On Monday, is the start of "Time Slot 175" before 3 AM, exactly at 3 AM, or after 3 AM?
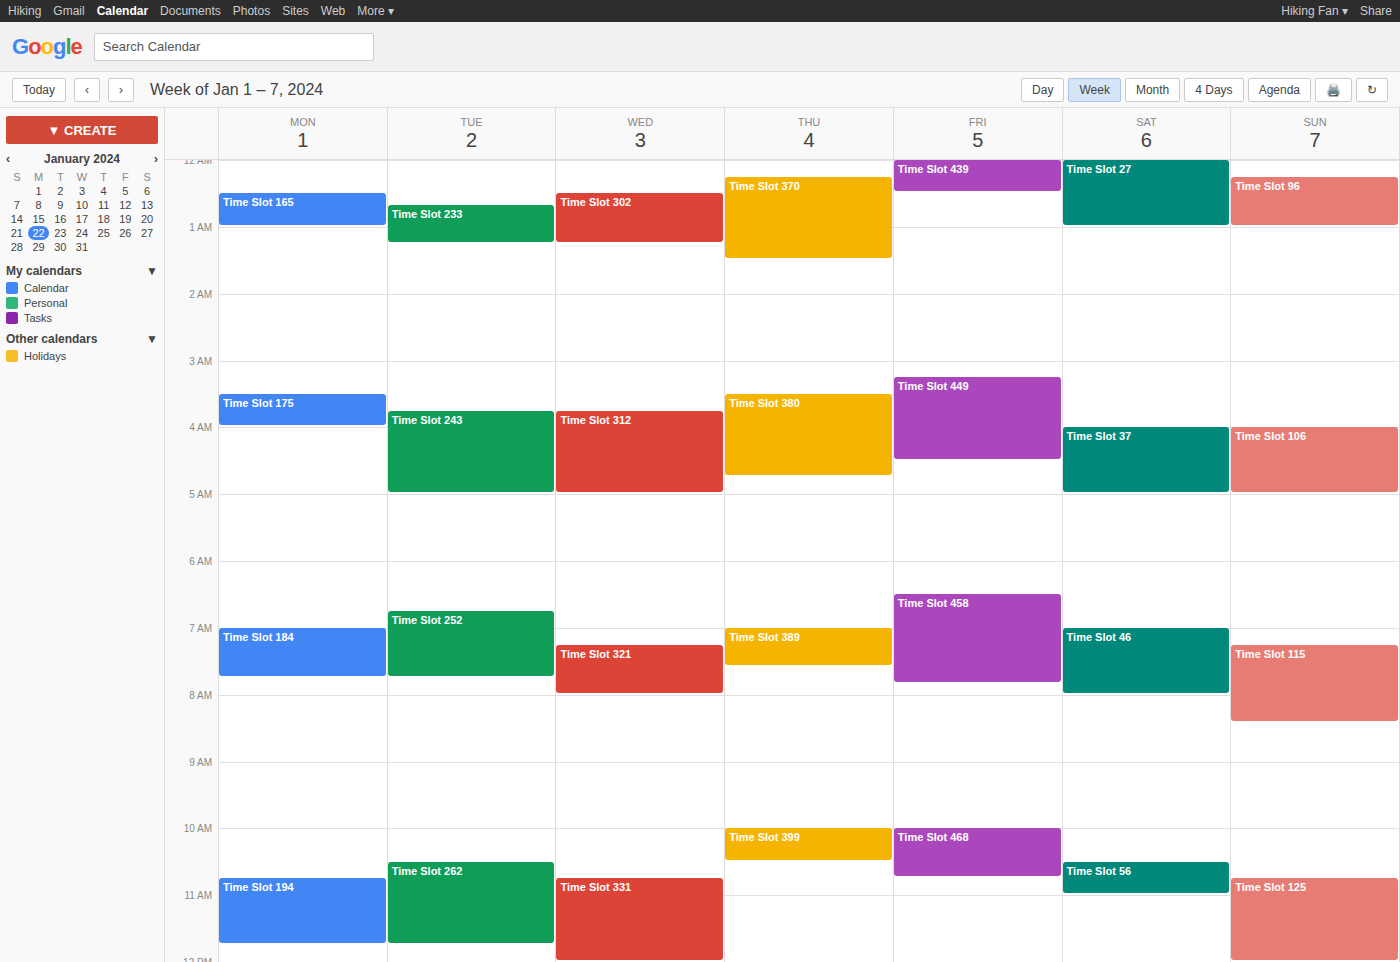
3:30 AM -- after 3 AM, 30 minutes below the 3 AM line.